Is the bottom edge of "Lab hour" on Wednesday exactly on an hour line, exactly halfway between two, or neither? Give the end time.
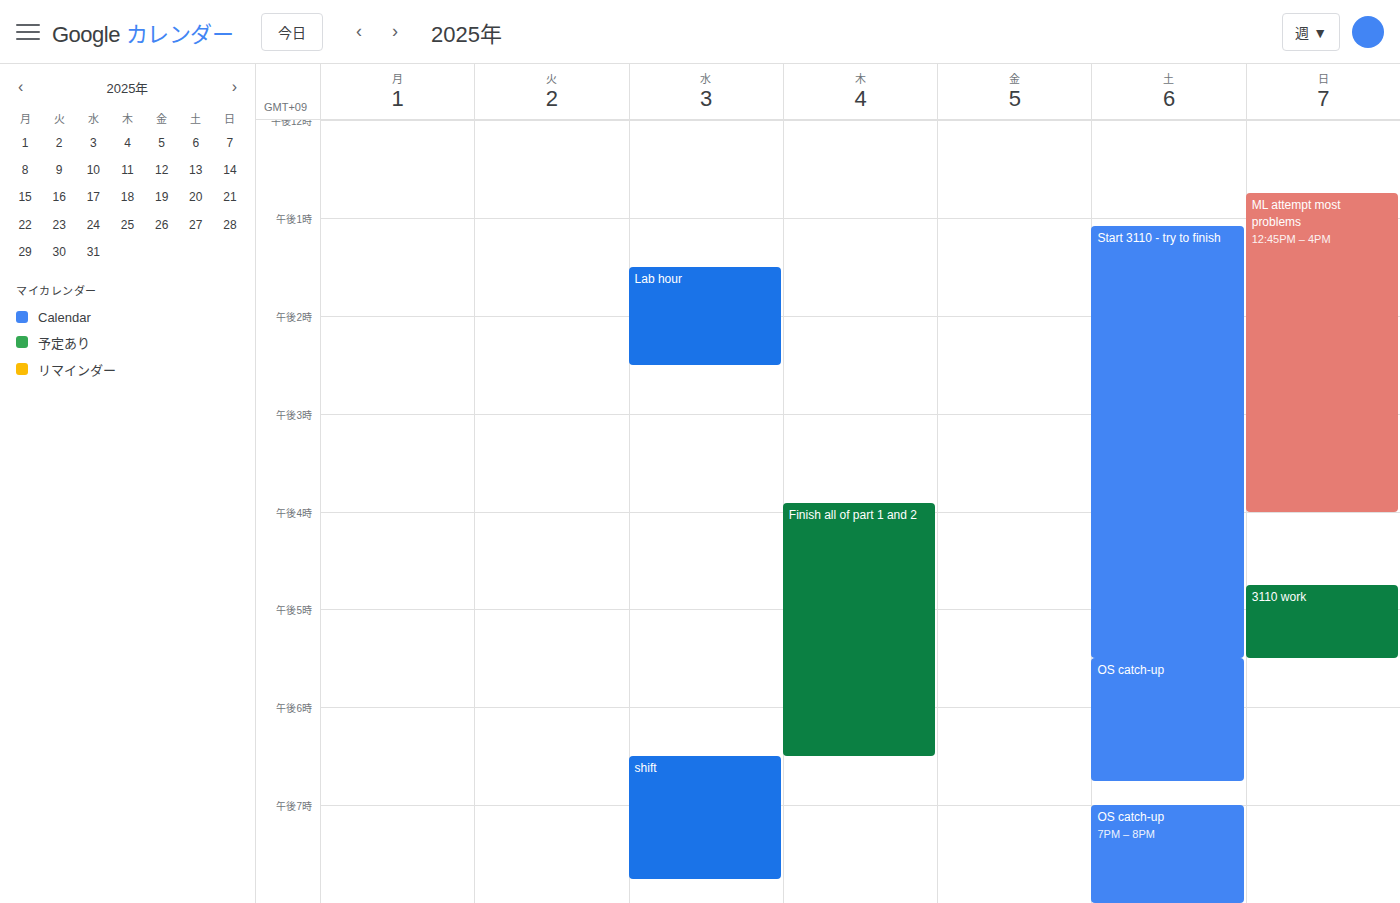
2:30 PM -- halfway between the 2 PM and 3 PM lines.